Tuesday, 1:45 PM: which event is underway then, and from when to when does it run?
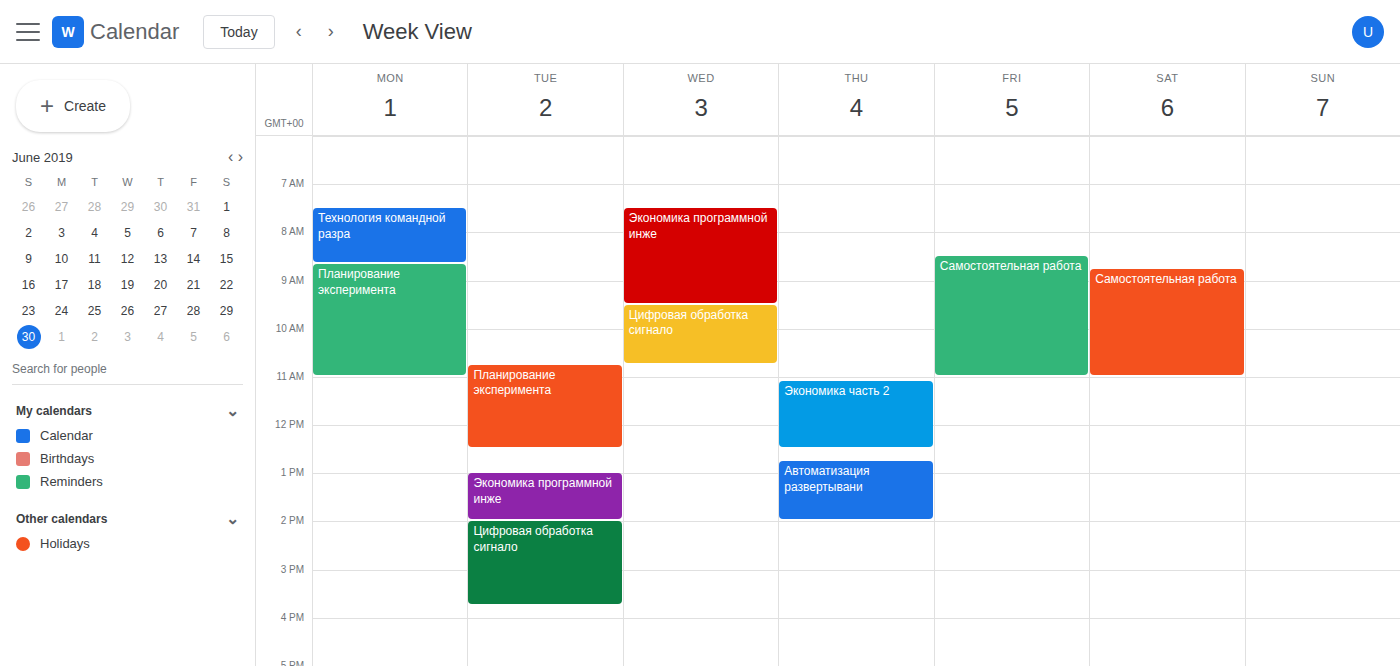
"Экономика программной инже", 1:00 PM to 2:00 PM